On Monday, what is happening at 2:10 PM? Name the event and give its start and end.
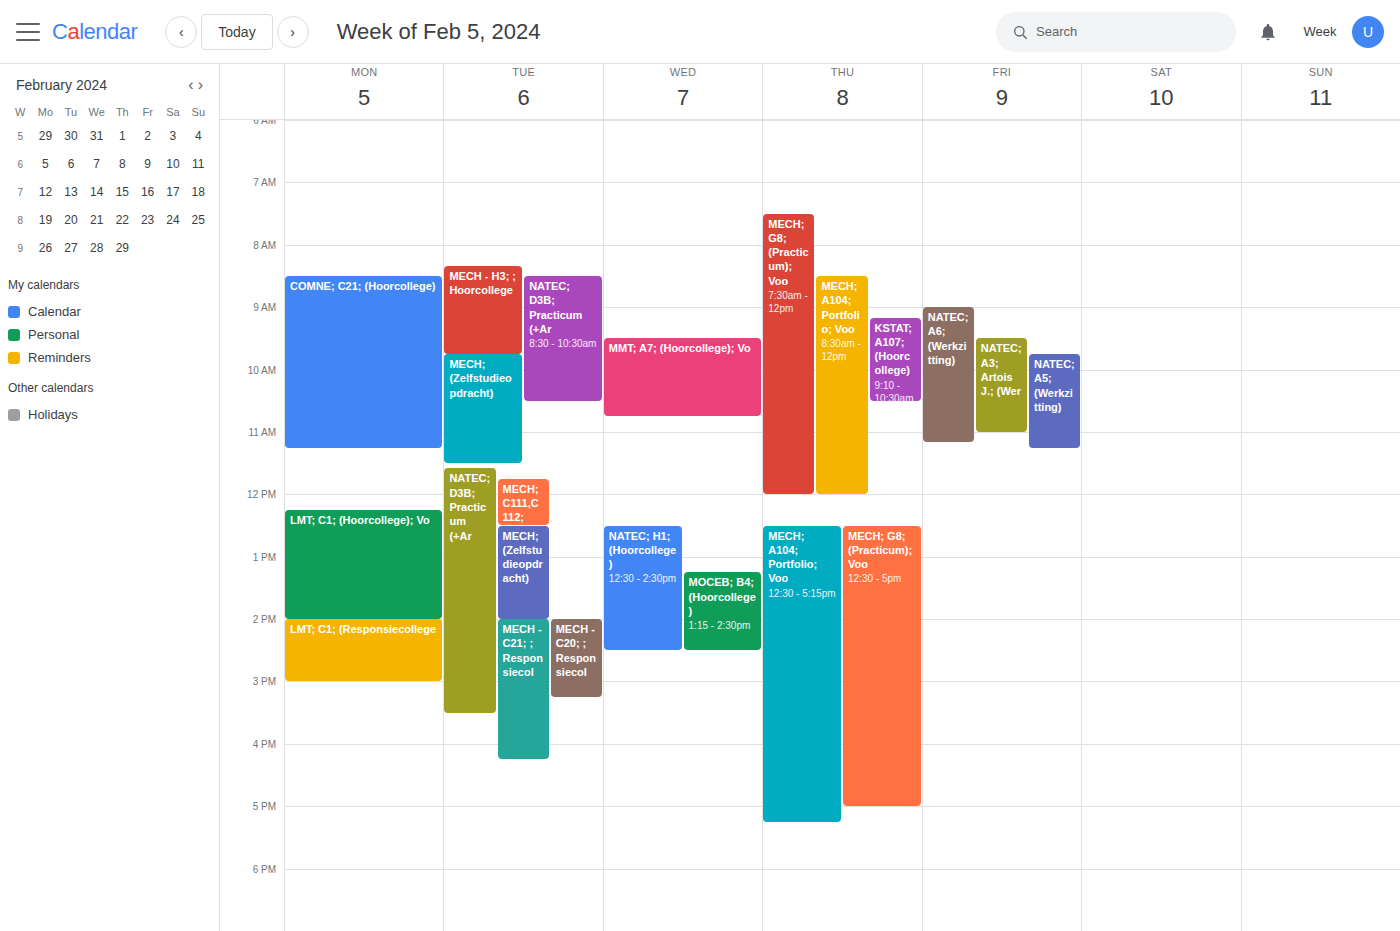
"LMT; C1; (Responsiecollege", 2:00 PM to 3:00 PM